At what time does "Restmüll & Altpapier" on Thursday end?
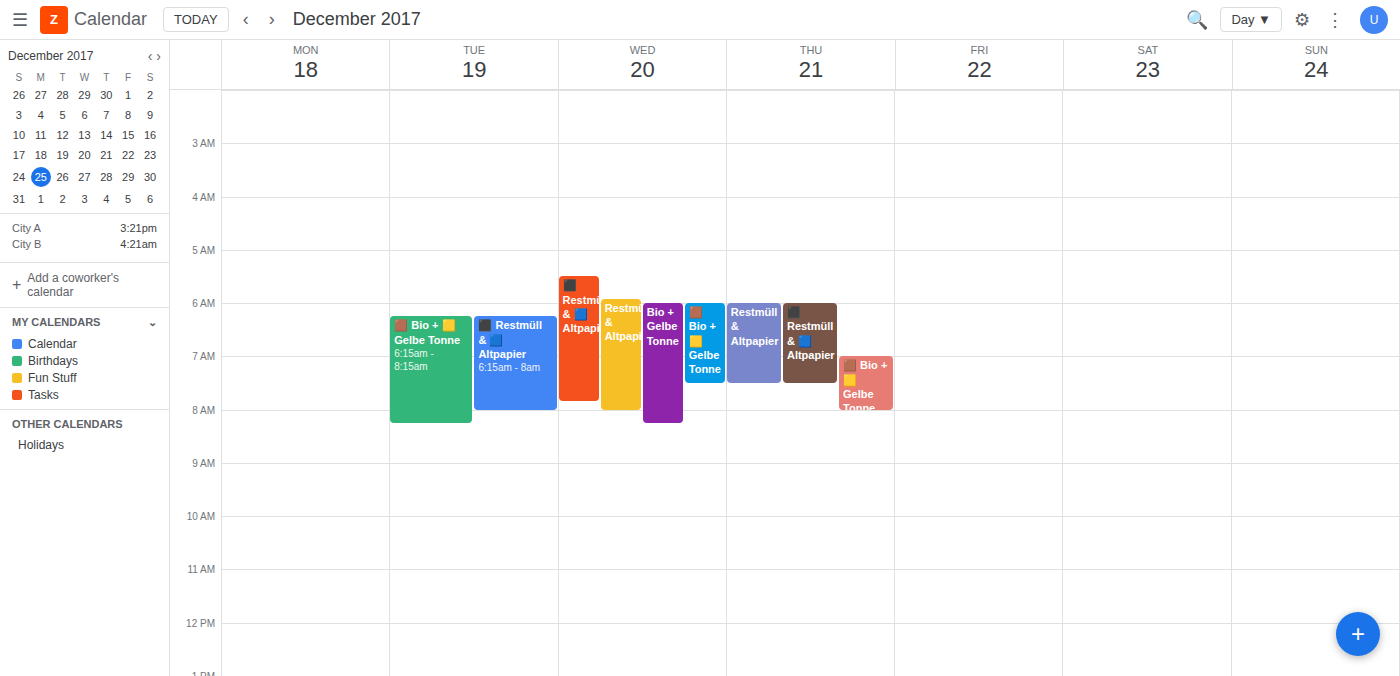
7:30 AM